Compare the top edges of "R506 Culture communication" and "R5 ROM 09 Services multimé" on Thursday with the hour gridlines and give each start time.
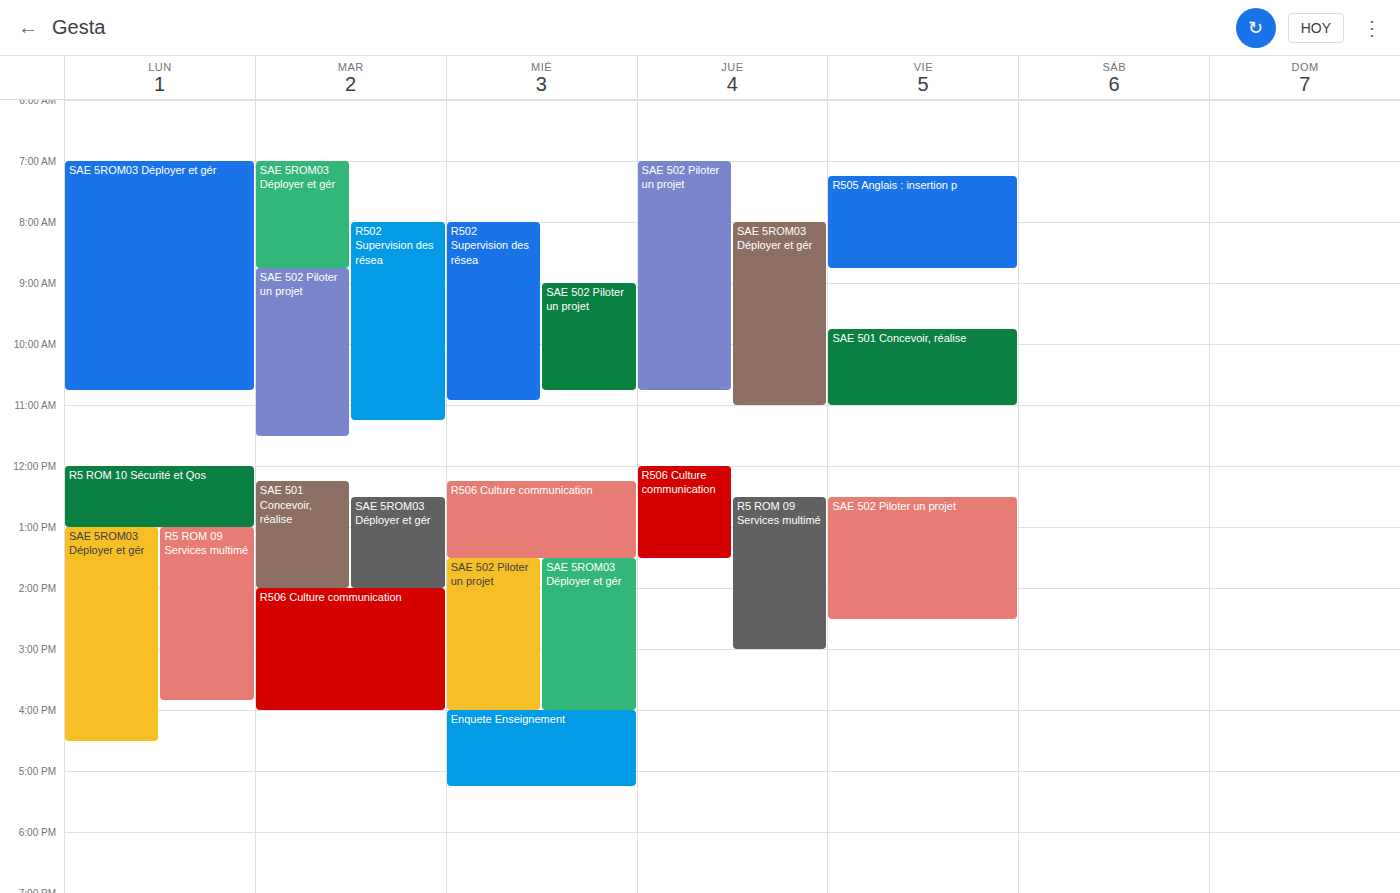
"R506 Culture communication": 12:00 PM, exactly on the 12 PM line. "R5 ROM 09 Services multimé": 12:30 PM, halfway between the 12 PM and 1 PM lines.